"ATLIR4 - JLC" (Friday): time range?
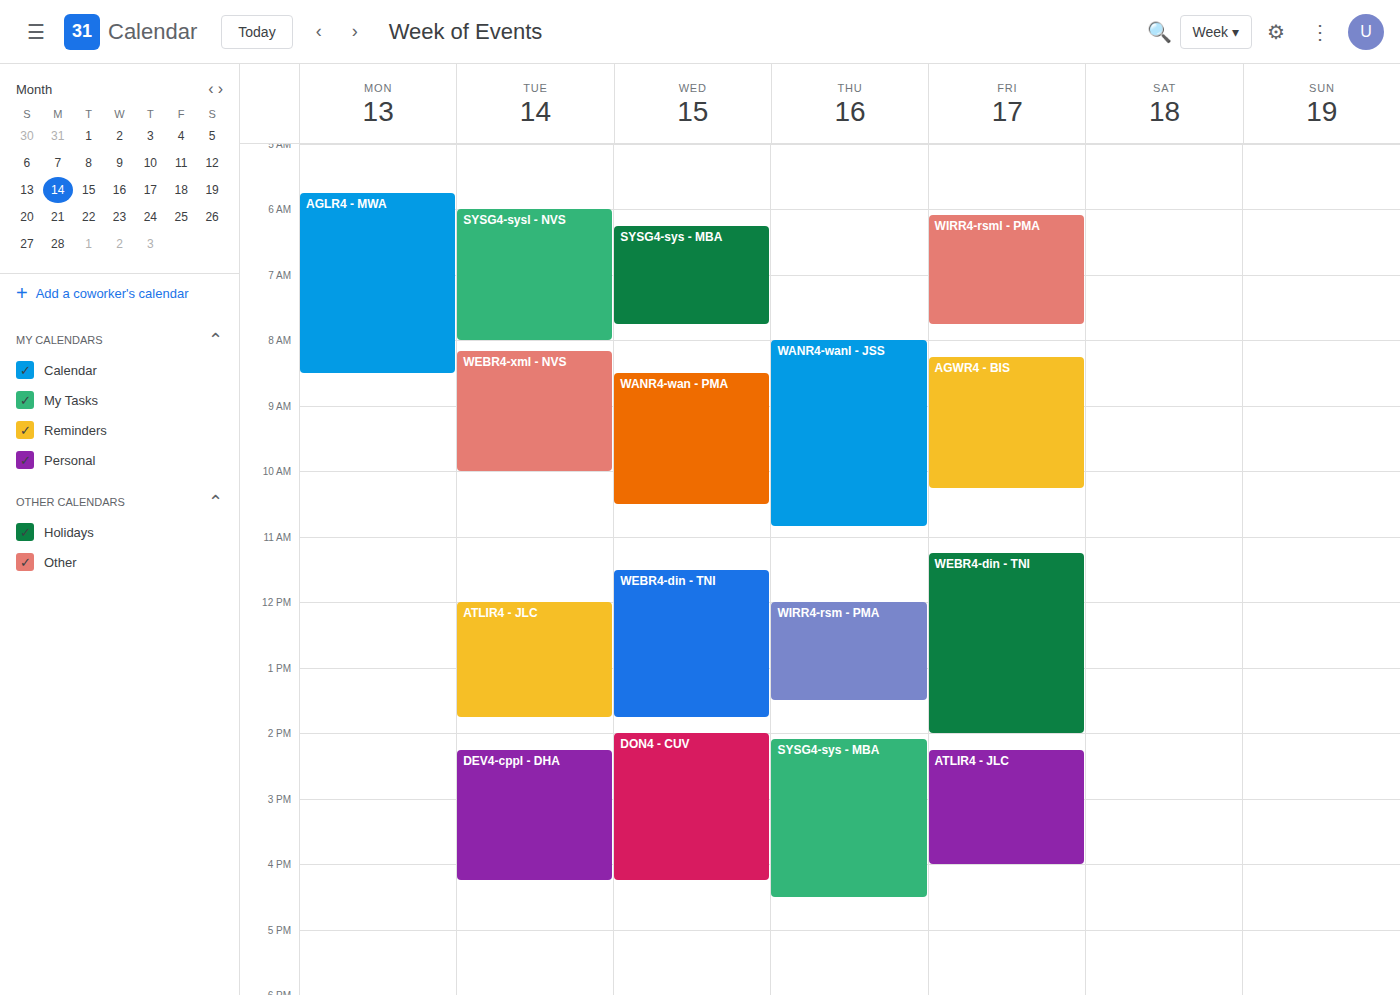
2:15 PM to 4:00 PM